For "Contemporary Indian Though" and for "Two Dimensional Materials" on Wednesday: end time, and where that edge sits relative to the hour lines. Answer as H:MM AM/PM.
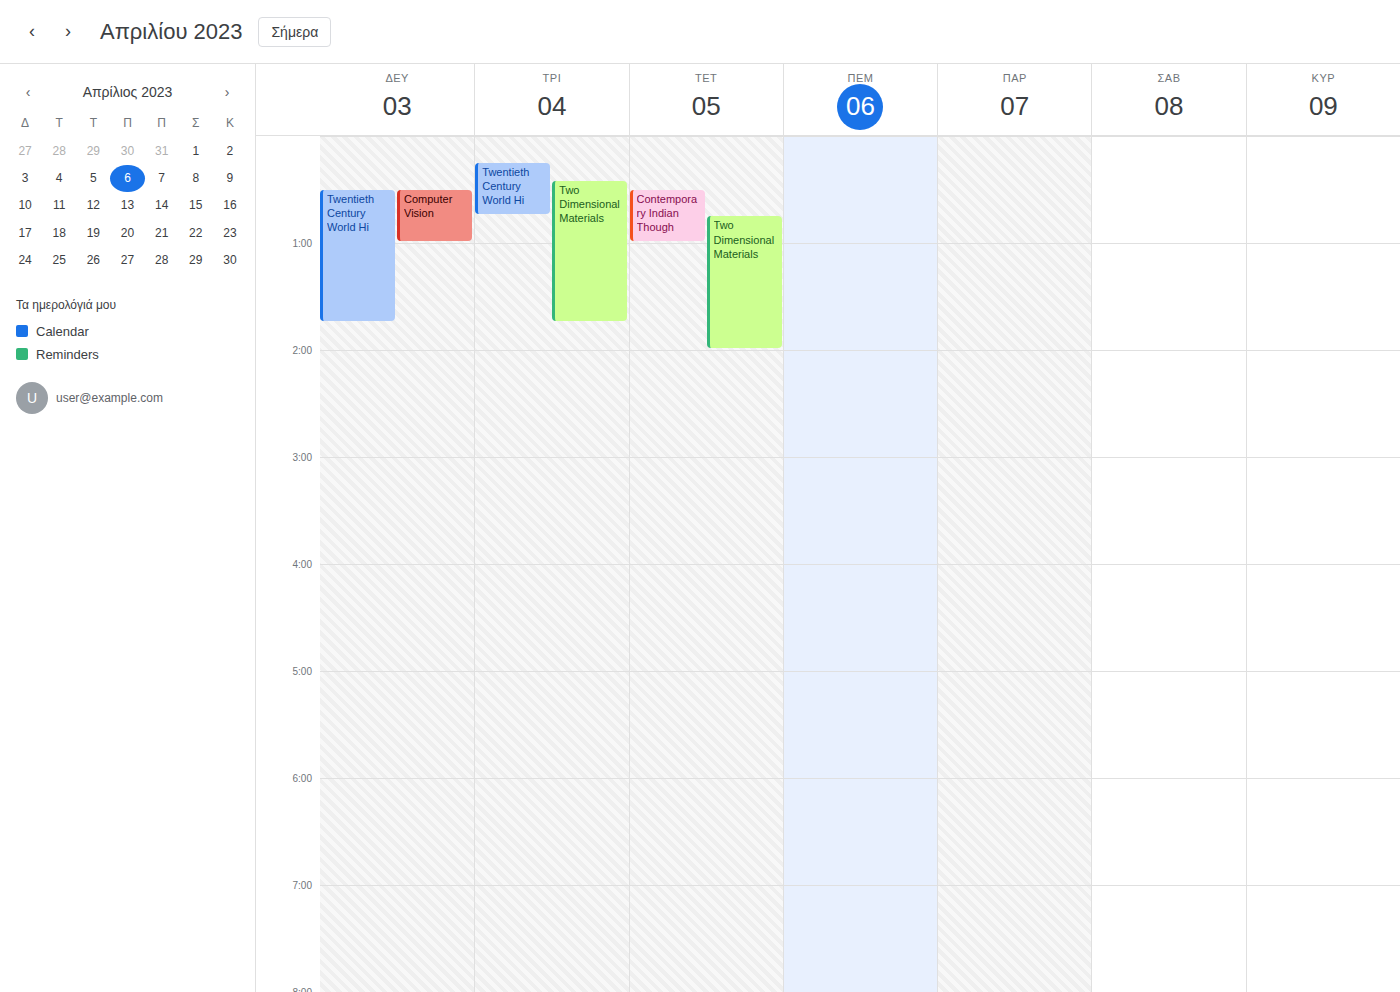
"Contemporary Indian Though": 1:00 AM, exactly on the 1 AM line. "Two Dimensional Materials": 2:00 AM, exactly on the 2 AM line.